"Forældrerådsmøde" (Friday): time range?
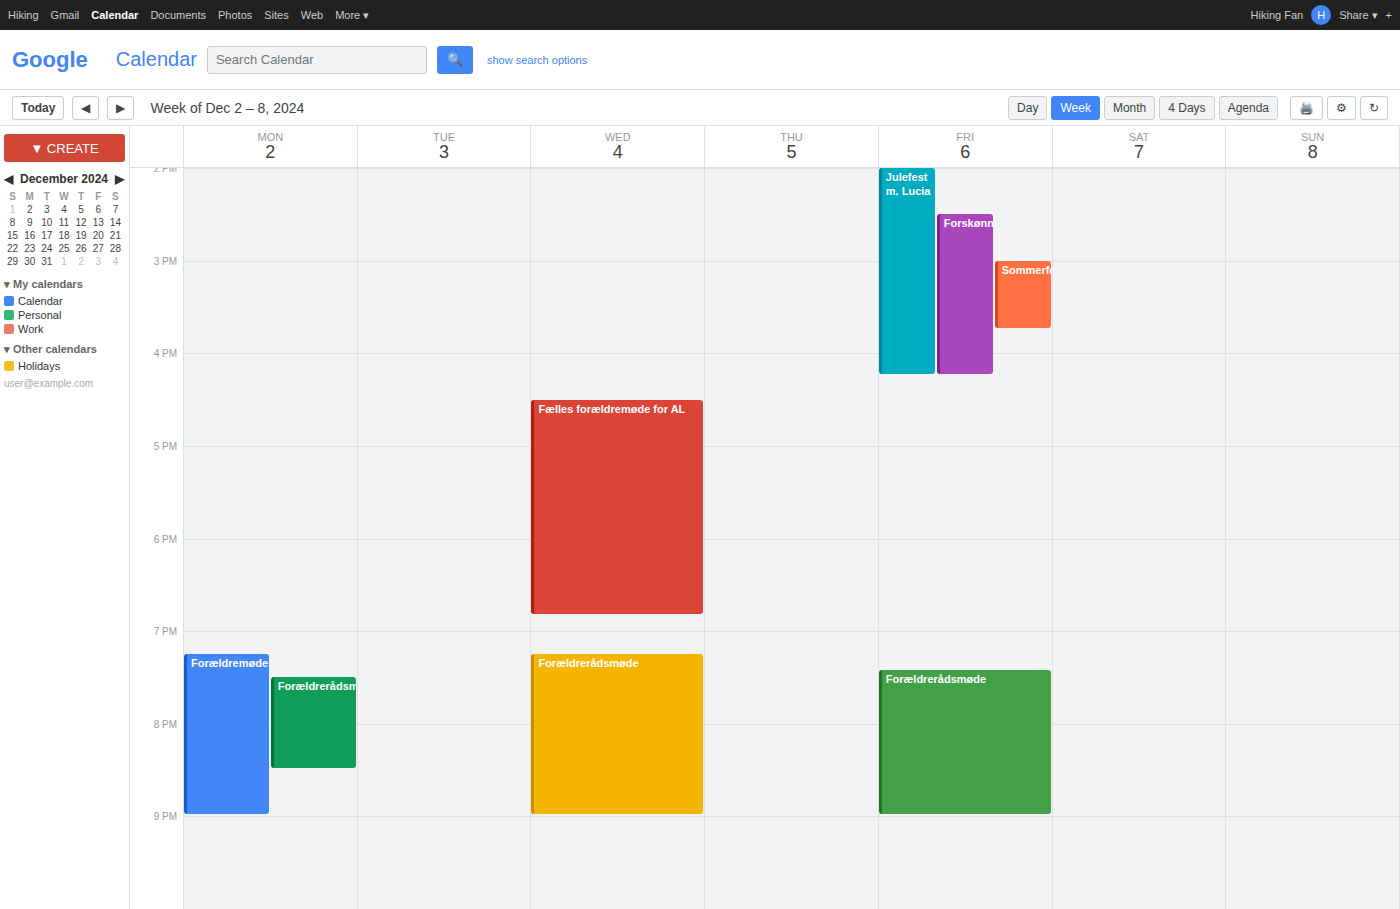
7:25 PM to 9:00 PM